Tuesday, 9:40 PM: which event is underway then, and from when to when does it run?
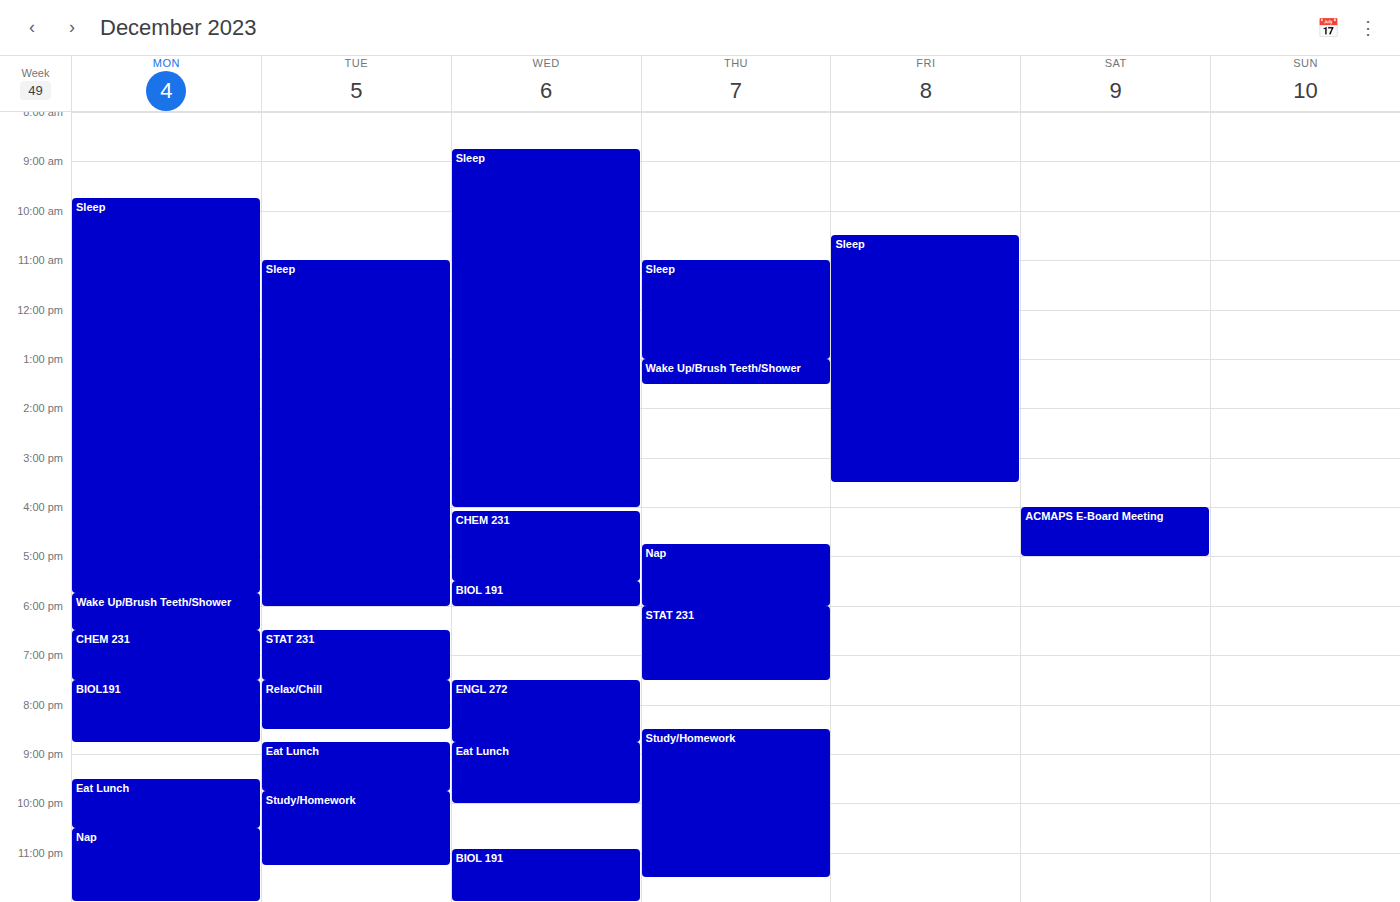
"Eat Lunch", 8:45 PM to 9:45 PM